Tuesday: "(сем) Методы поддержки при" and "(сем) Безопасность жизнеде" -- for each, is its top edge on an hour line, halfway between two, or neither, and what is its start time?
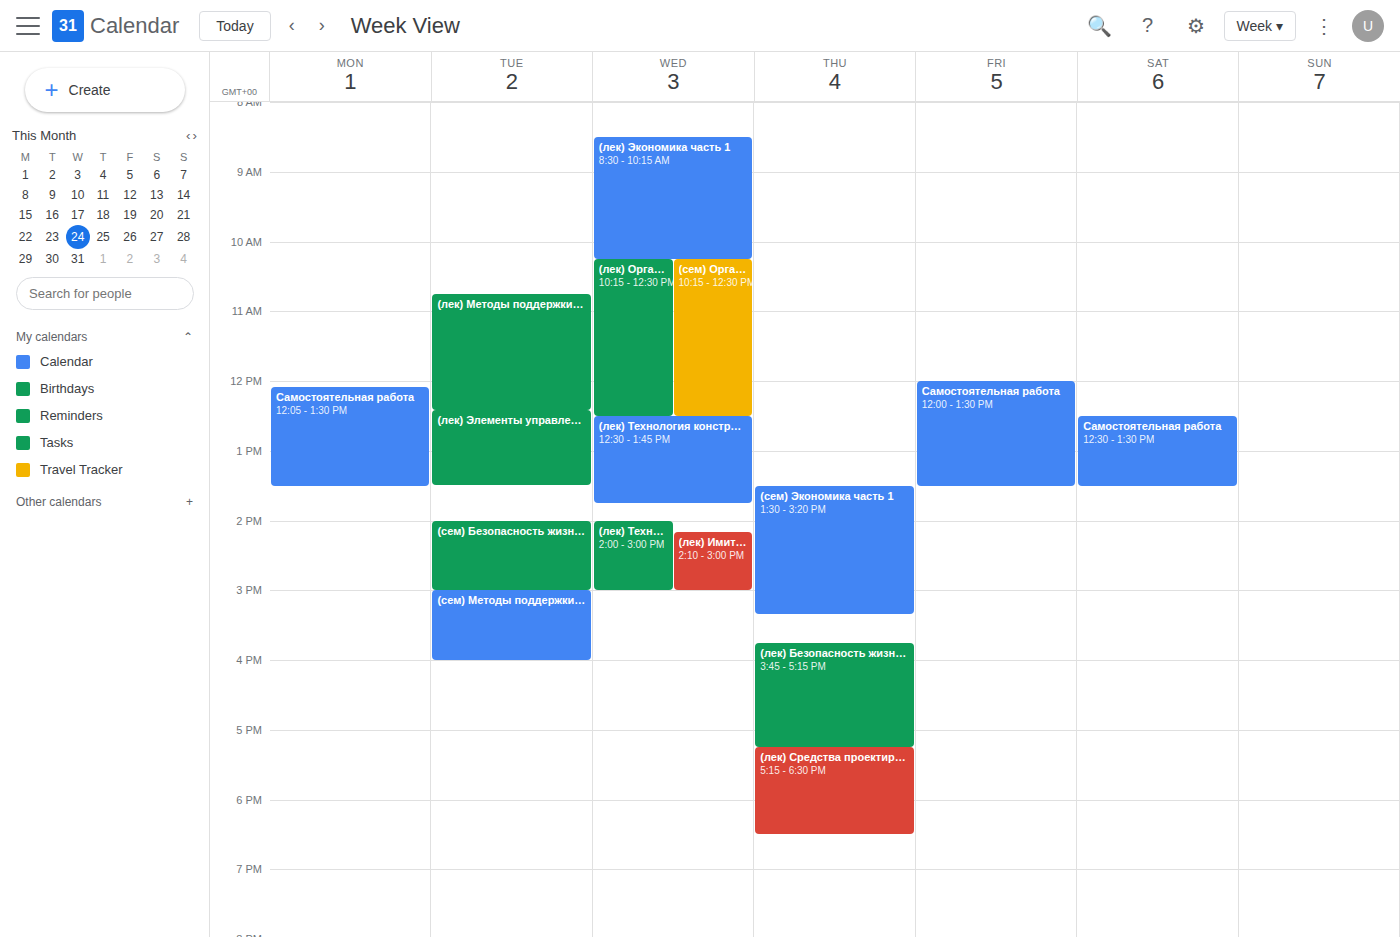
"(сем) Методы поддержки при": 15:00, exactly on the 15:00 line. "(сем) Безопасность жизнеде": 14:00, exactly on the 14:00 line.